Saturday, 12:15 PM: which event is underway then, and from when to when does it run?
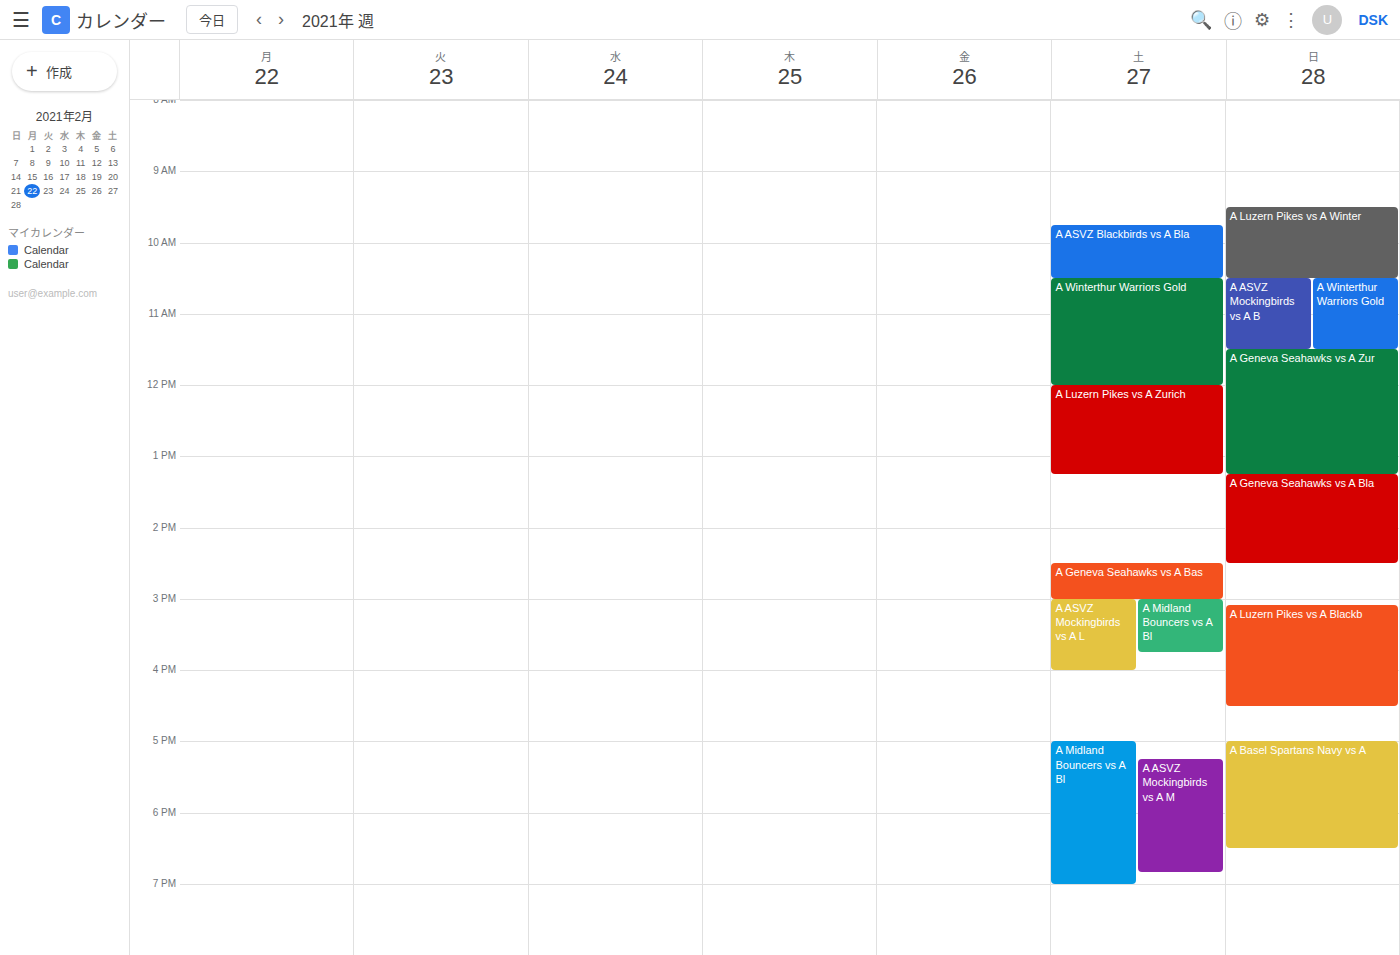
"A Luzern Pikes vs A Zurich", 12:00 PM to 1:15 PM